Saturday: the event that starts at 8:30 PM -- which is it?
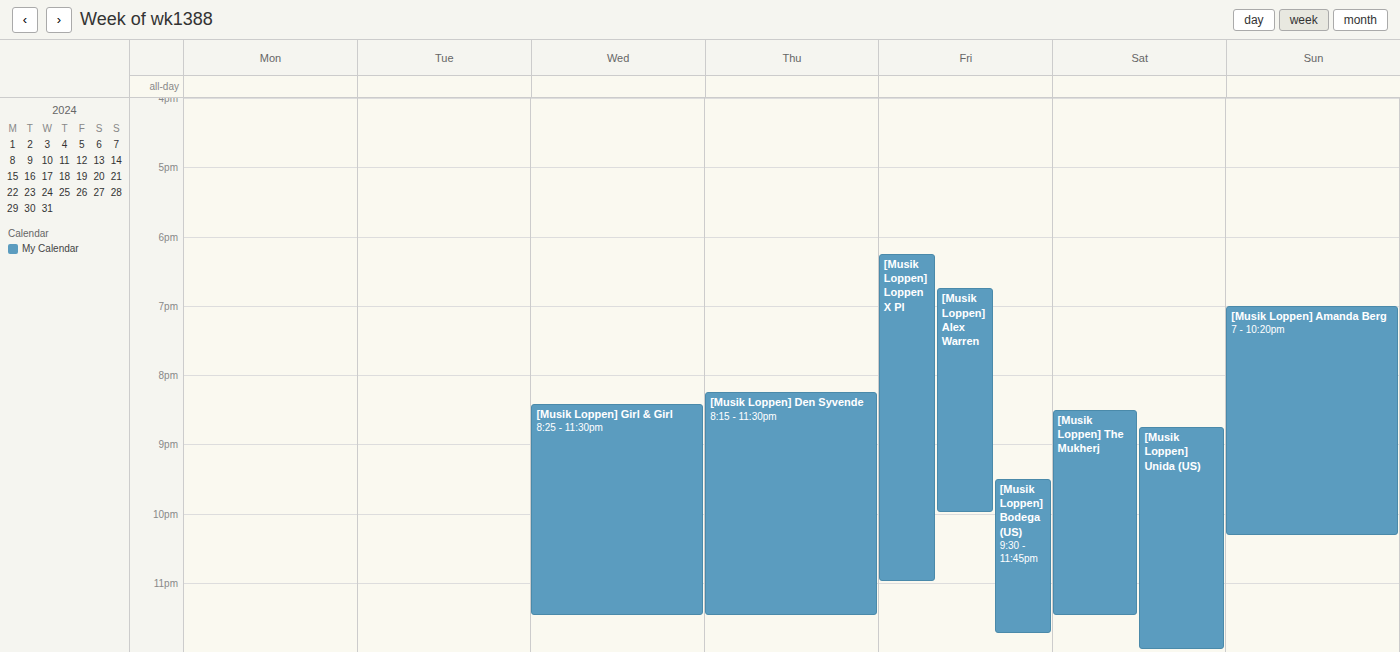
"[Musik Loppen] The Mukherj"